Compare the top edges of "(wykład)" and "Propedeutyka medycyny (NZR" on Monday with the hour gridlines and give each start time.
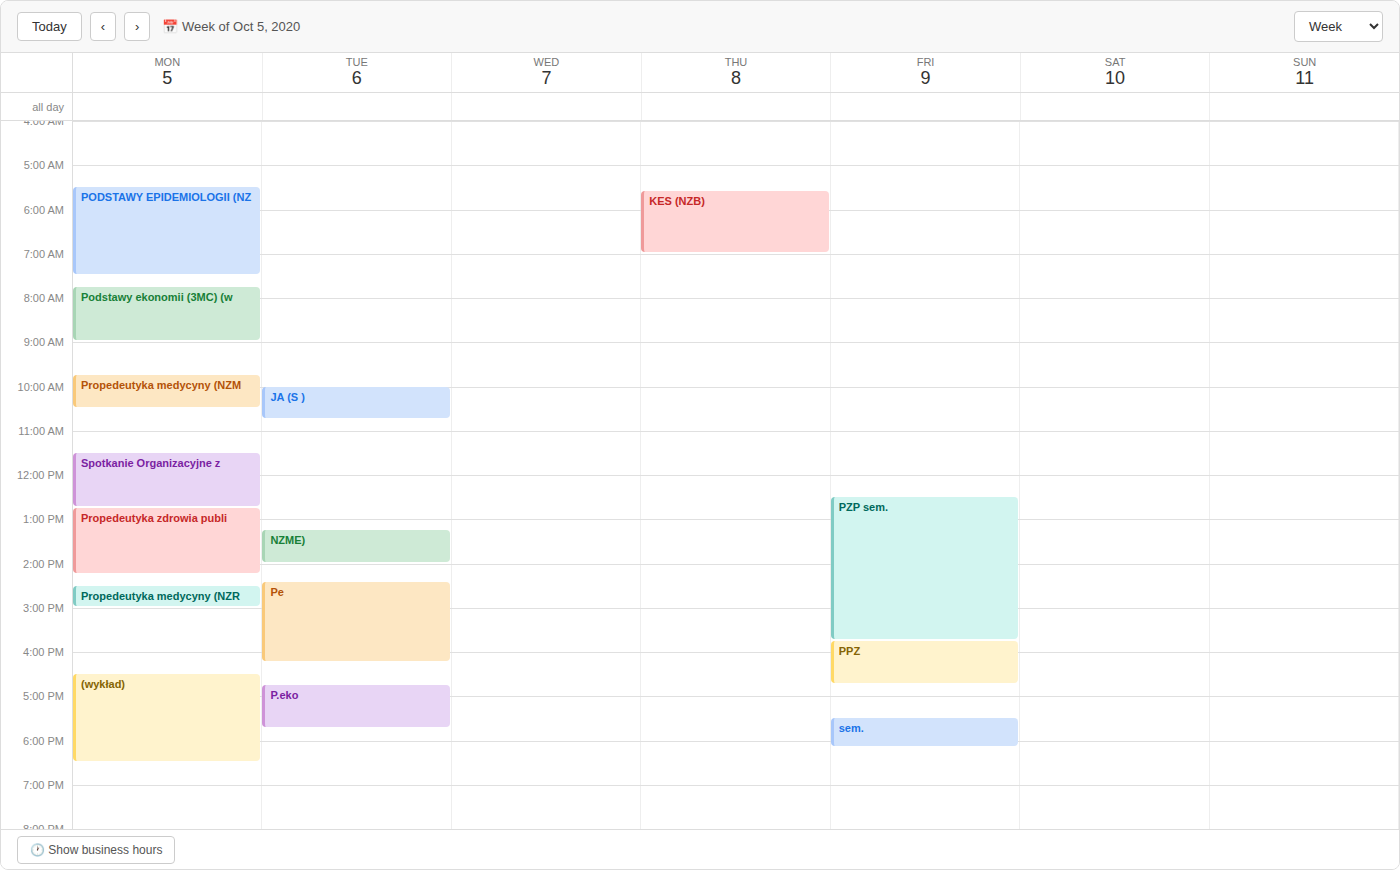
"(wykład)": 4:30 PM, halfway between the 4 PM and 5 PM lines. "Propedeutyka medycyny (NZR": 2:30 PM, halfway between the 2 PM and 3 PM lines.